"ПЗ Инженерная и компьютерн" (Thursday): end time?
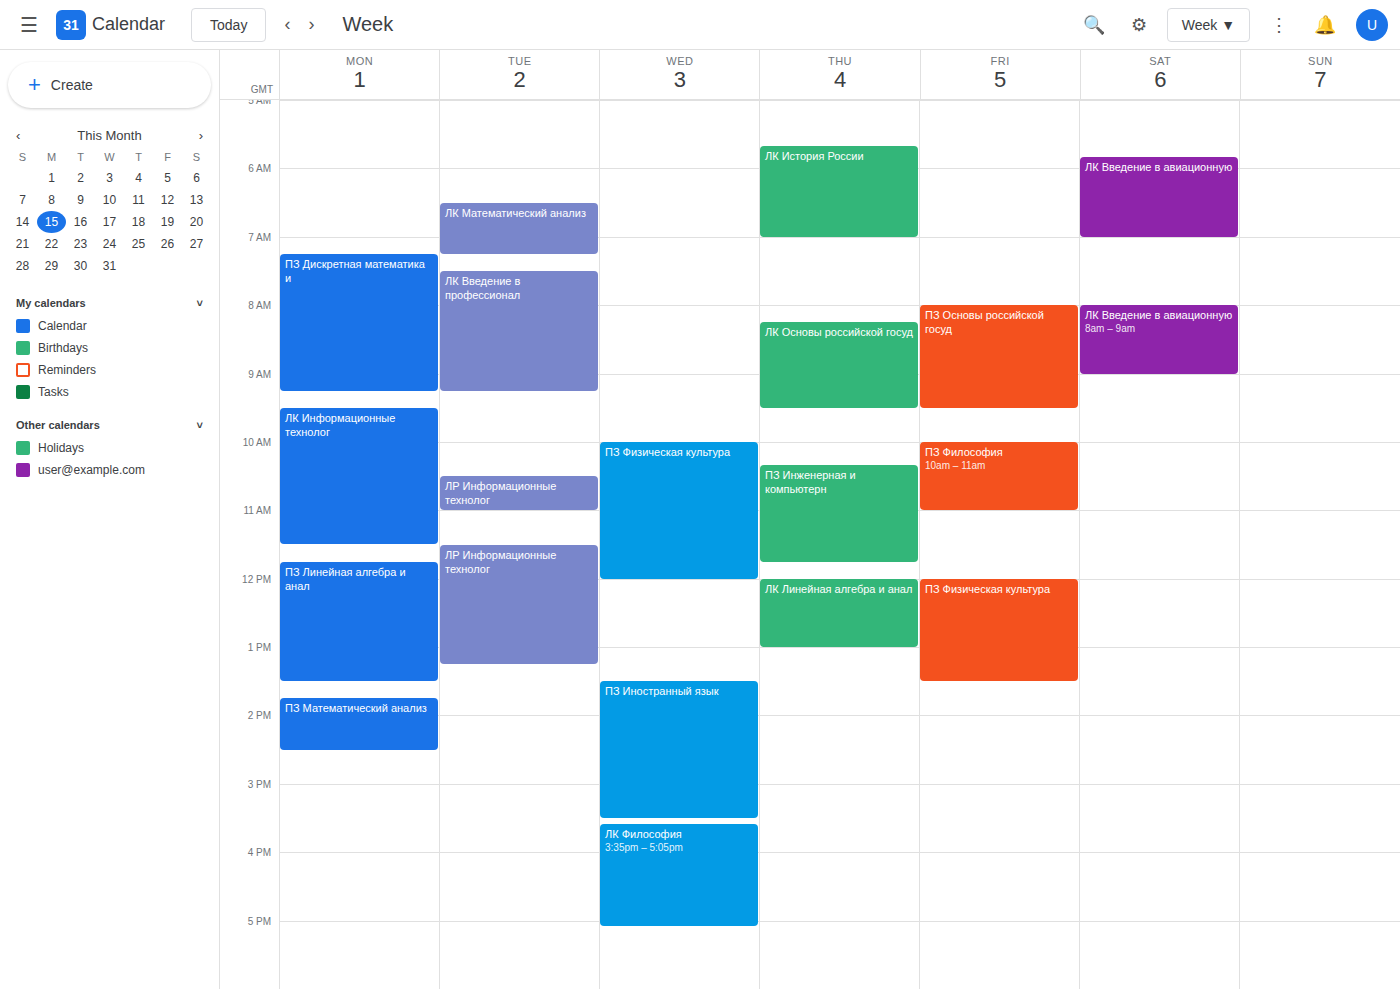
11:45 AM